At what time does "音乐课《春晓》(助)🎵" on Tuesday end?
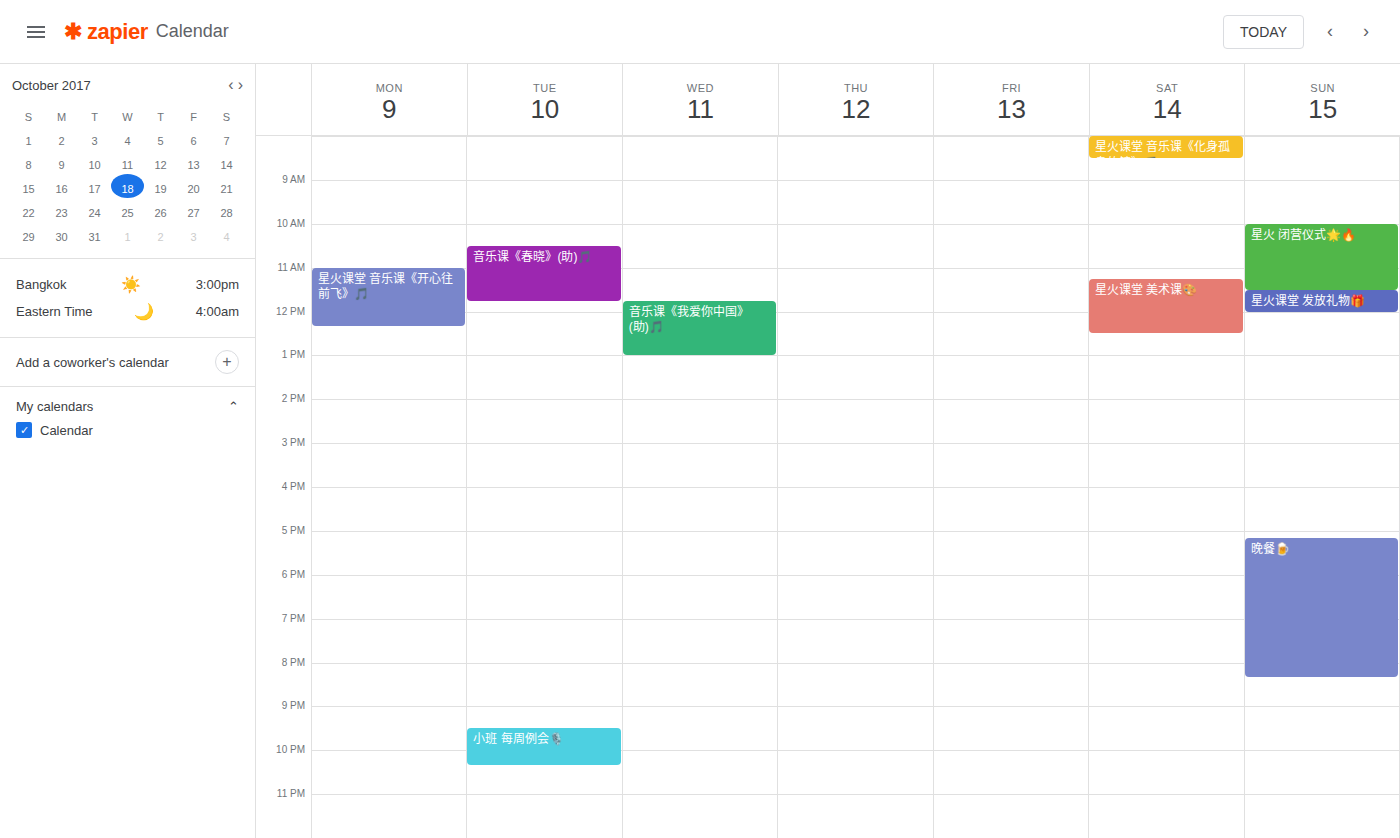
11:45 AM